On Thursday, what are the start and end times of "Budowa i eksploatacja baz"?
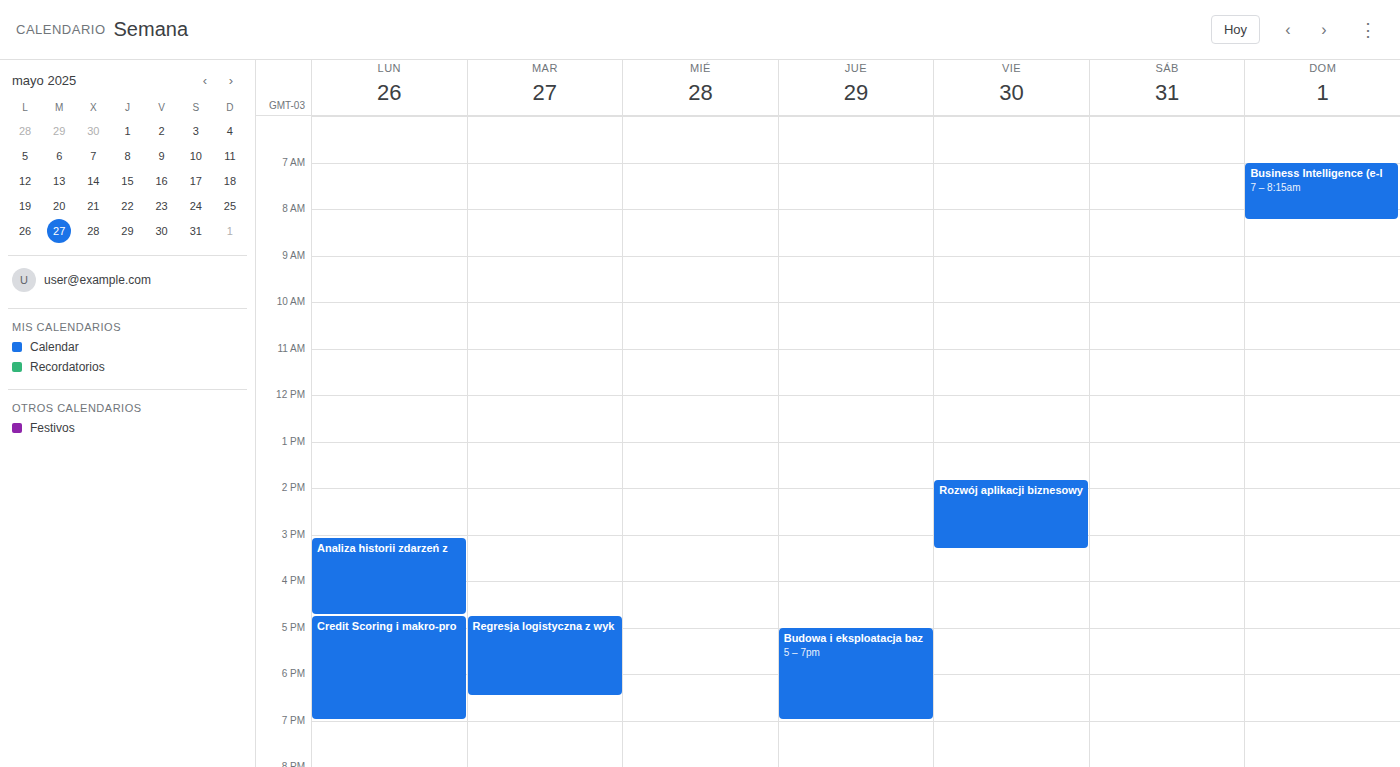
5:00 PM to 7:00 PM